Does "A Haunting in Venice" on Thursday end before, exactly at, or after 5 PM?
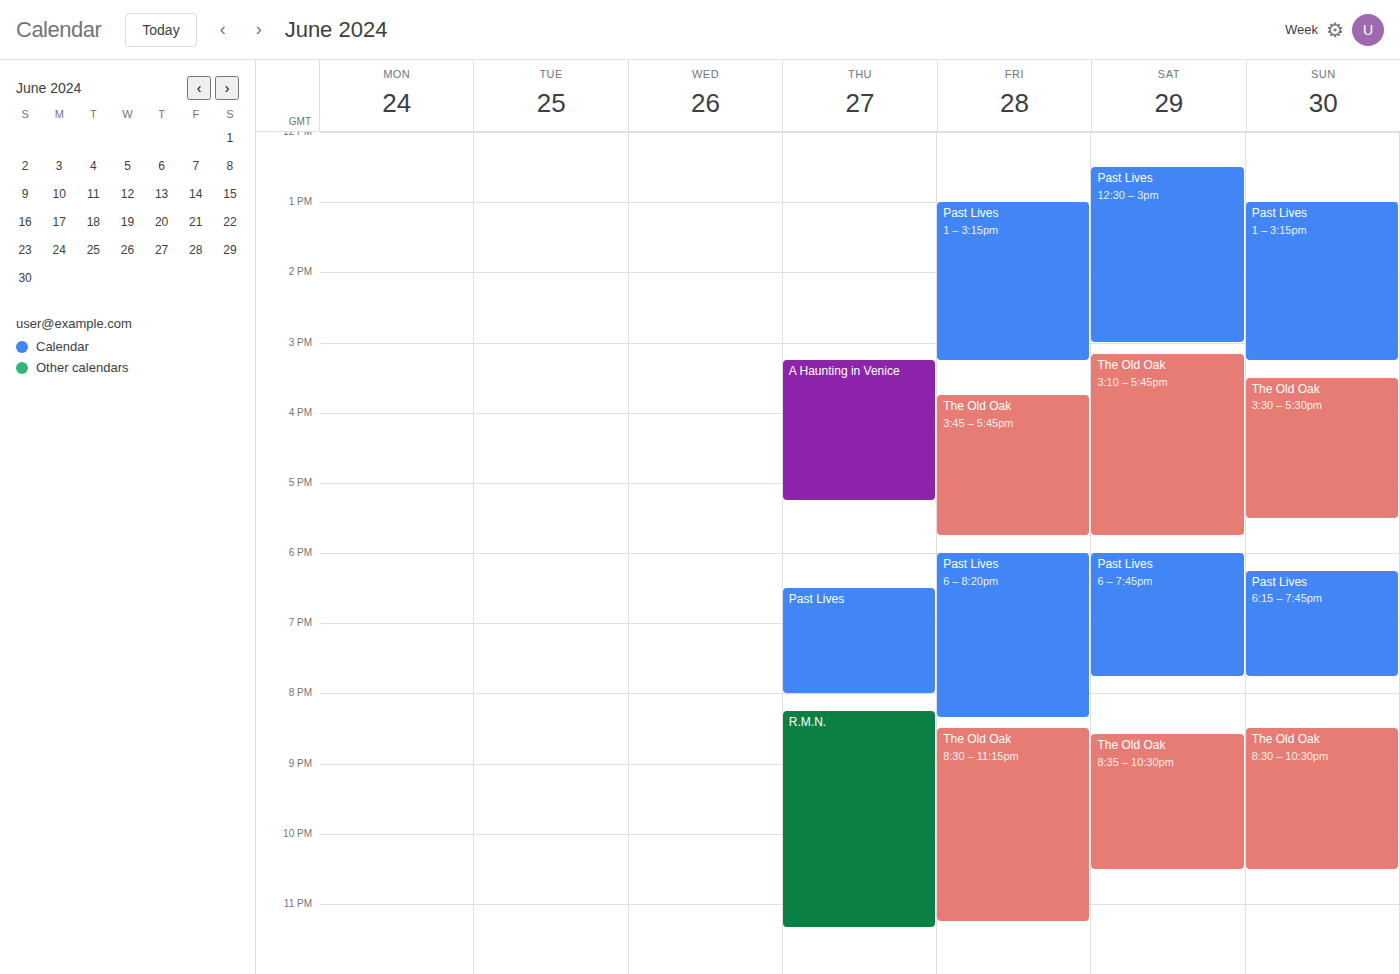
5:15 PM -- after 5 PM, 15 minutes below the 5 PM line.